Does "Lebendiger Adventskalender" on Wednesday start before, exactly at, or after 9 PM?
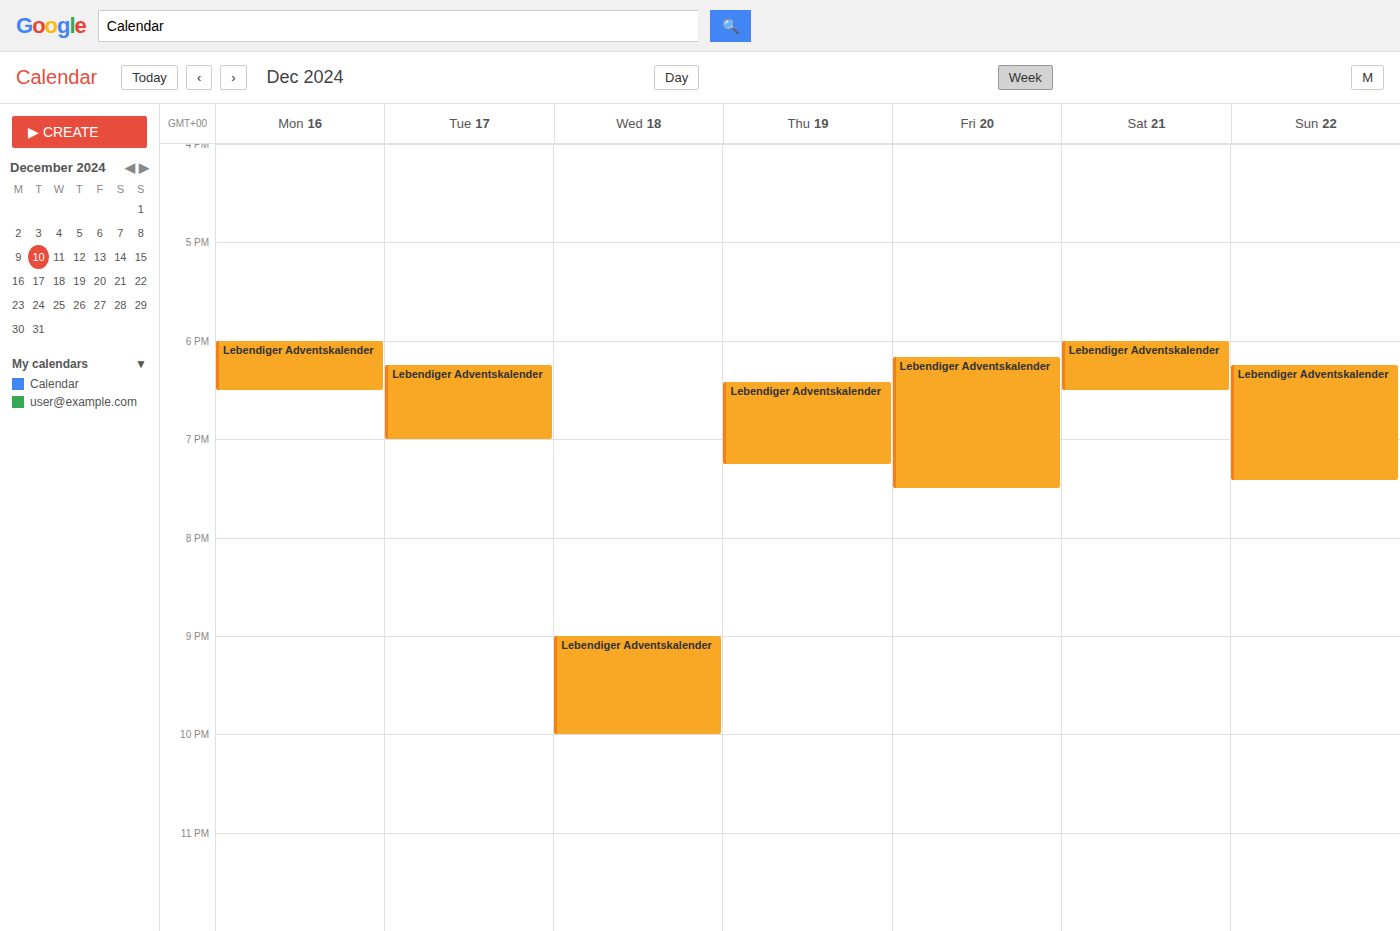
9:00 PM -- exactly at 9 PM, on the 9 PM line.